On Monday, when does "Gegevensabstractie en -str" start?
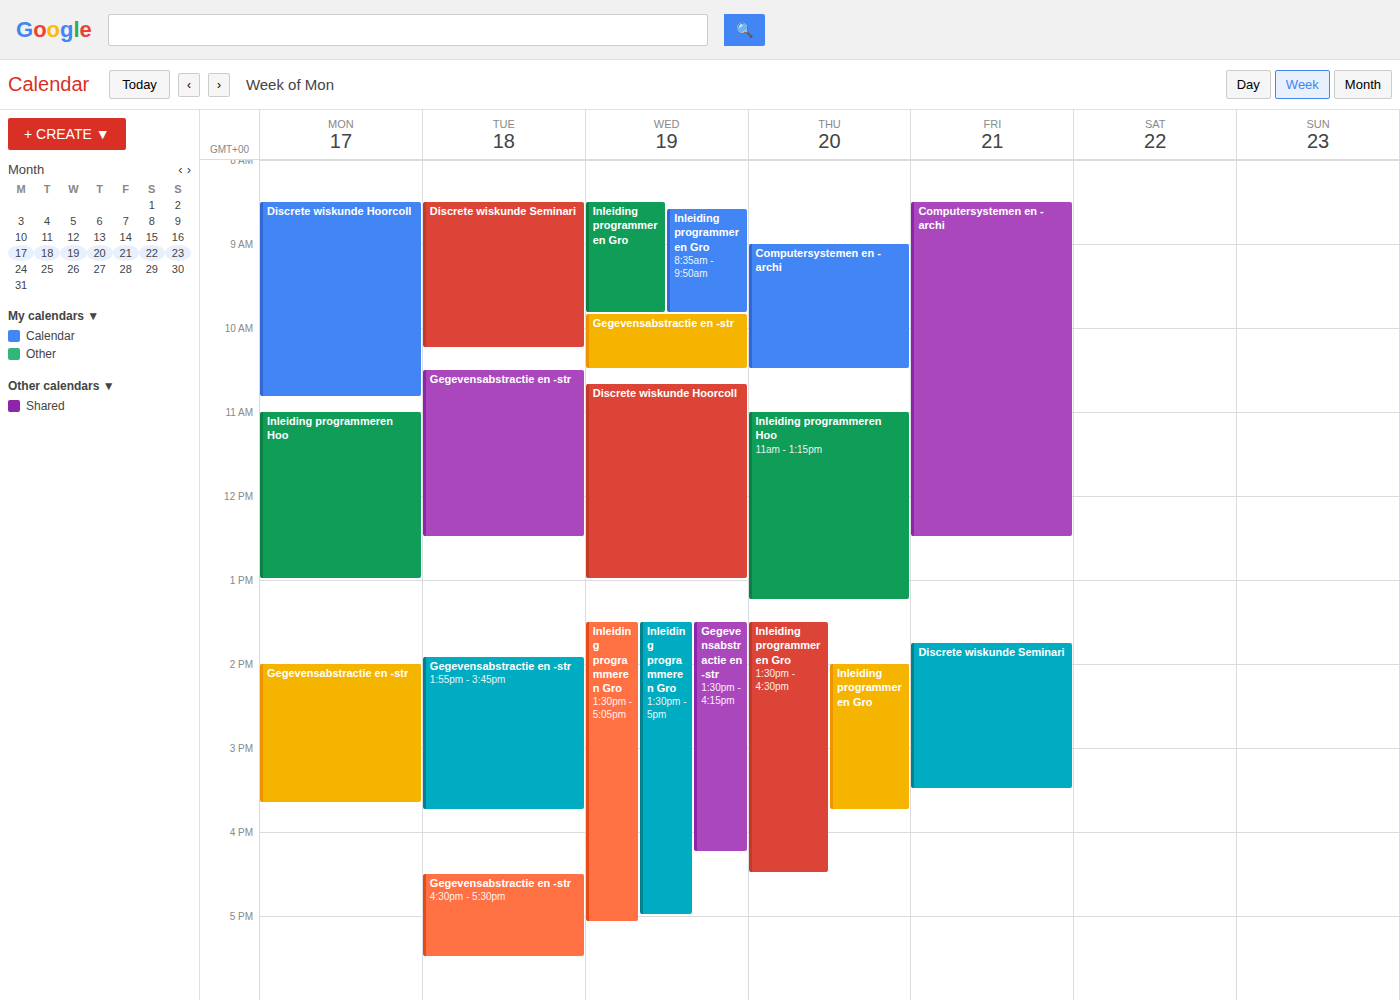
2:00 PM